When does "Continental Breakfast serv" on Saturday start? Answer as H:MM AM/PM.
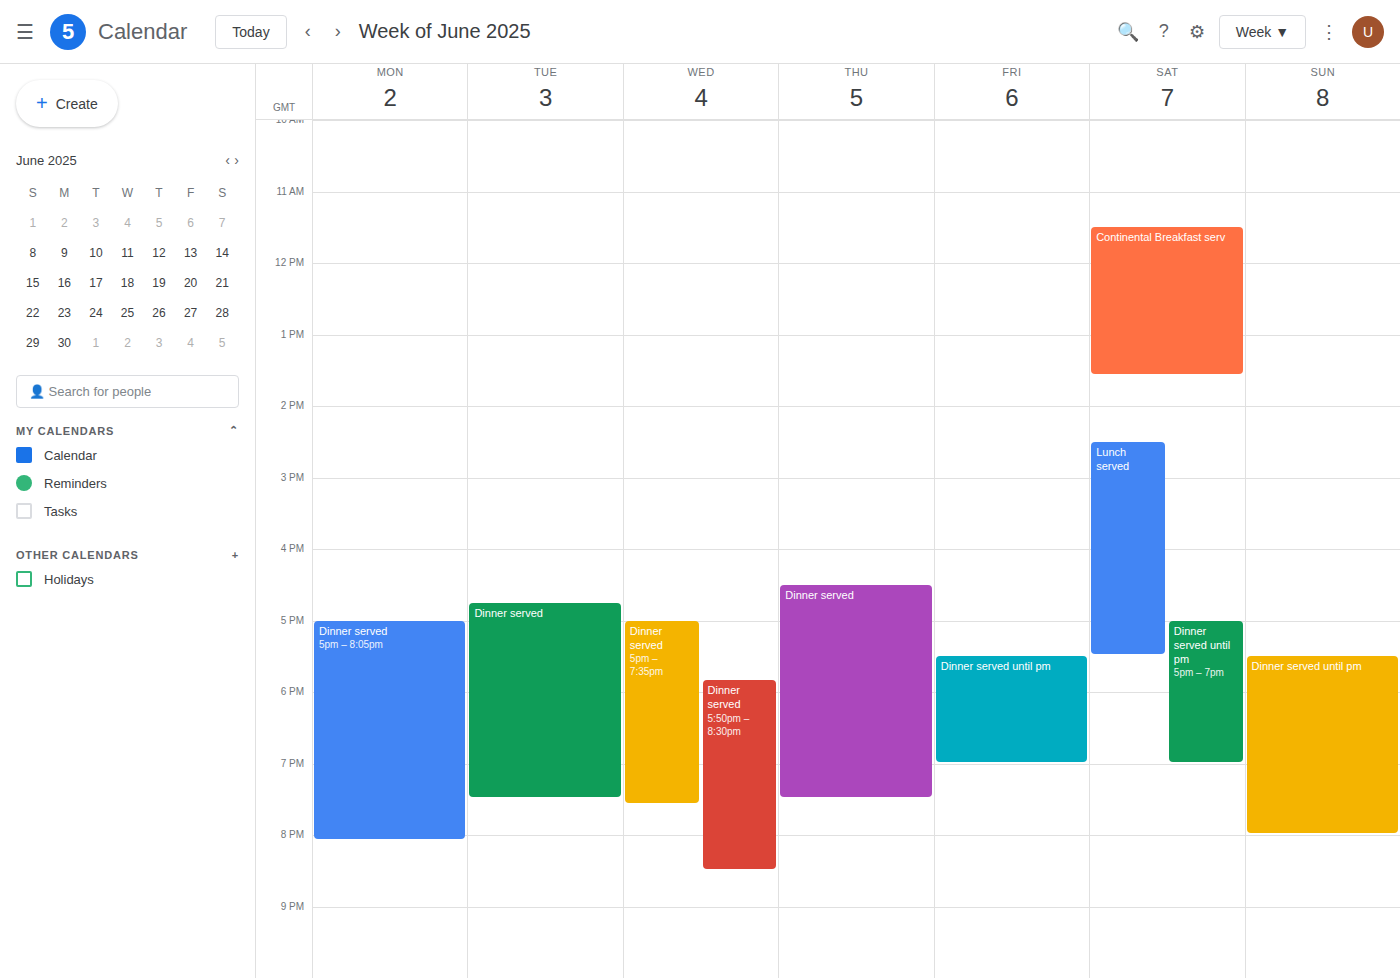
11:30 AM